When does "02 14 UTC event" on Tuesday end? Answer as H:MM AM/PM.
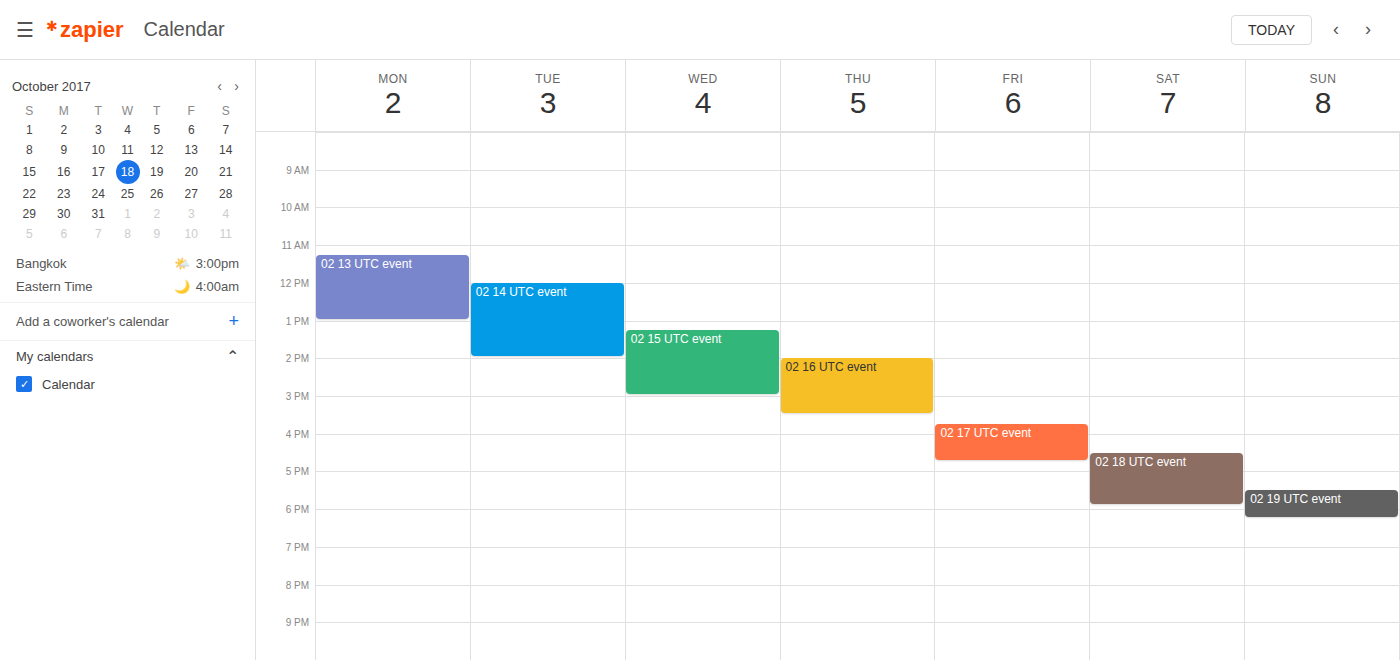
2:00 PM